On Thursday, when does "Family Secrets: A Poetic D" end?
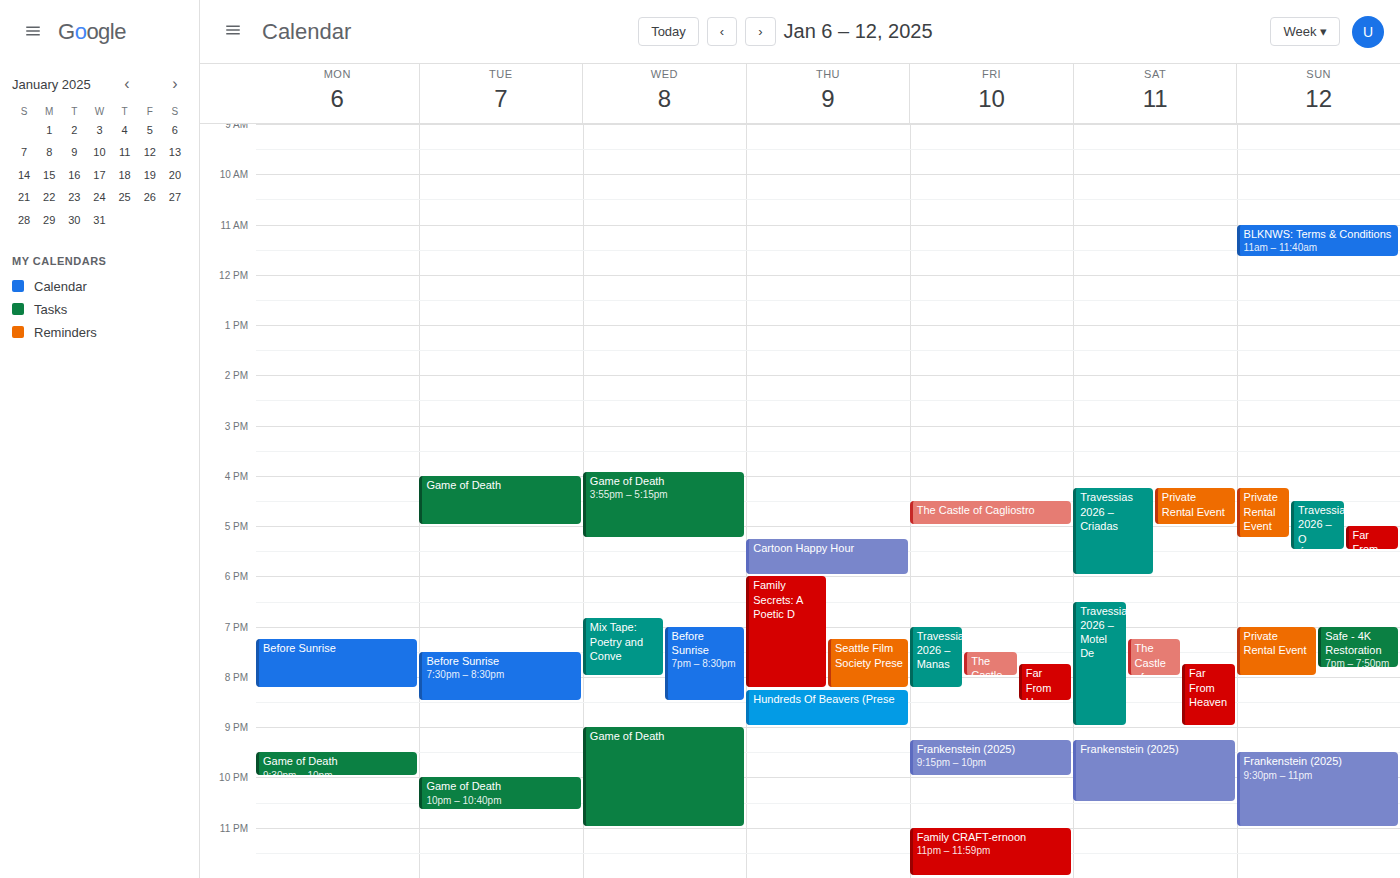
8:15 PM